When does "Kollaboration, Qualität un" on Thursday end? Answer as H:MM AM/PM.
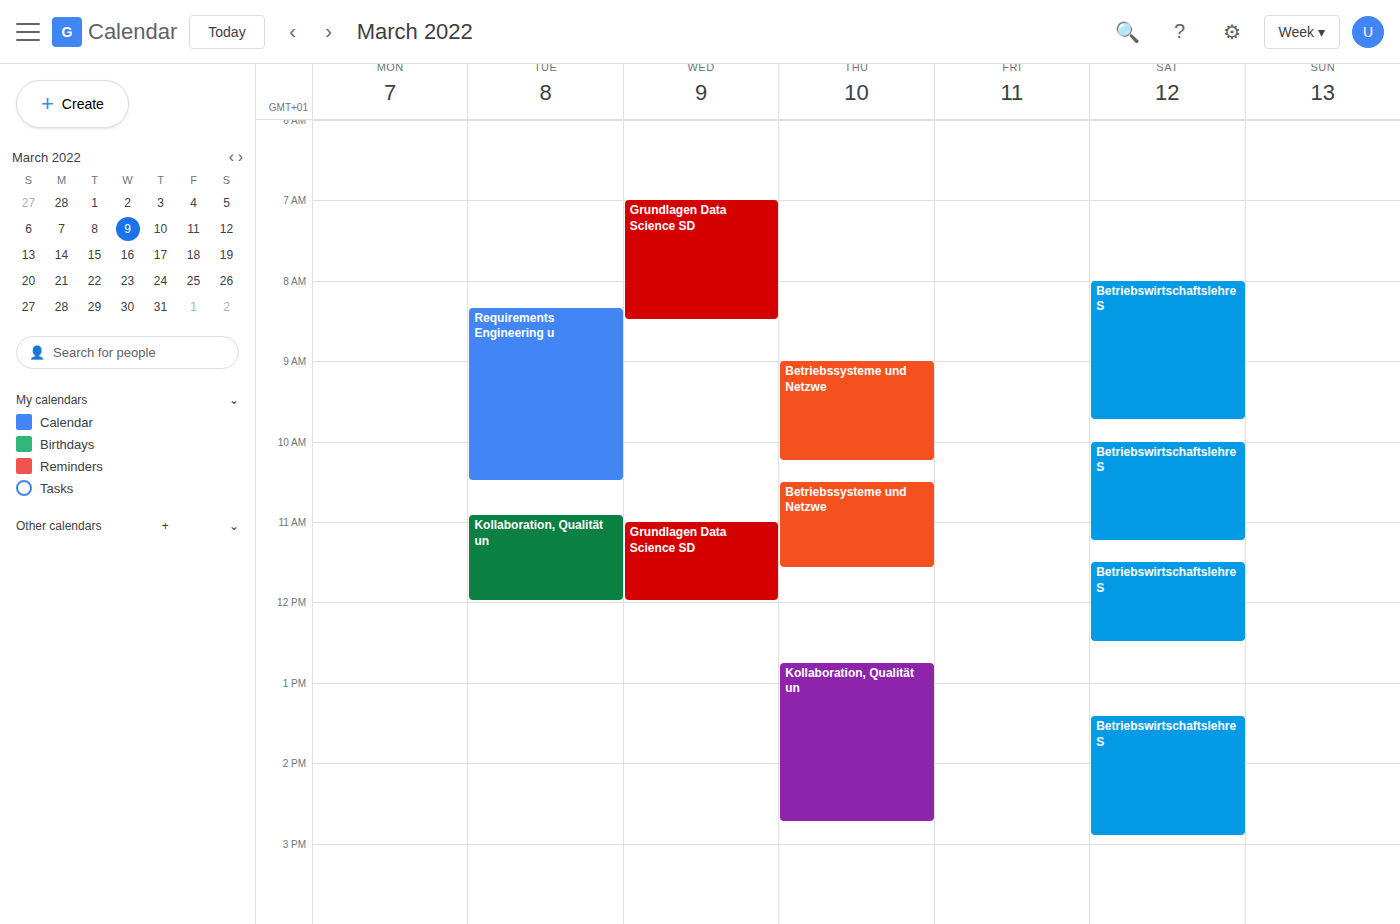
2:45 PM